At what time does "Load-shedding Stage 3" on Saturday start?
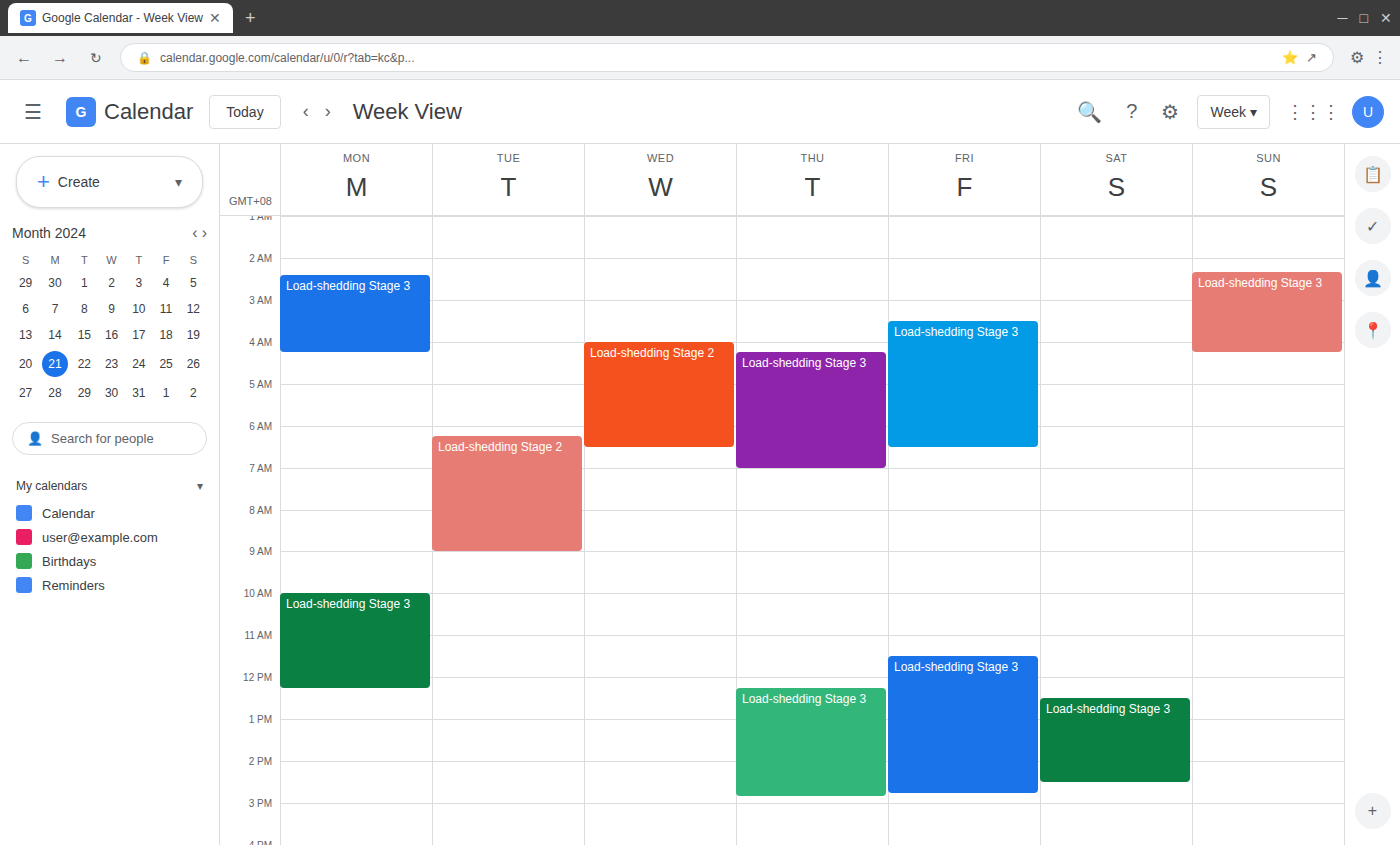
12:30 PM